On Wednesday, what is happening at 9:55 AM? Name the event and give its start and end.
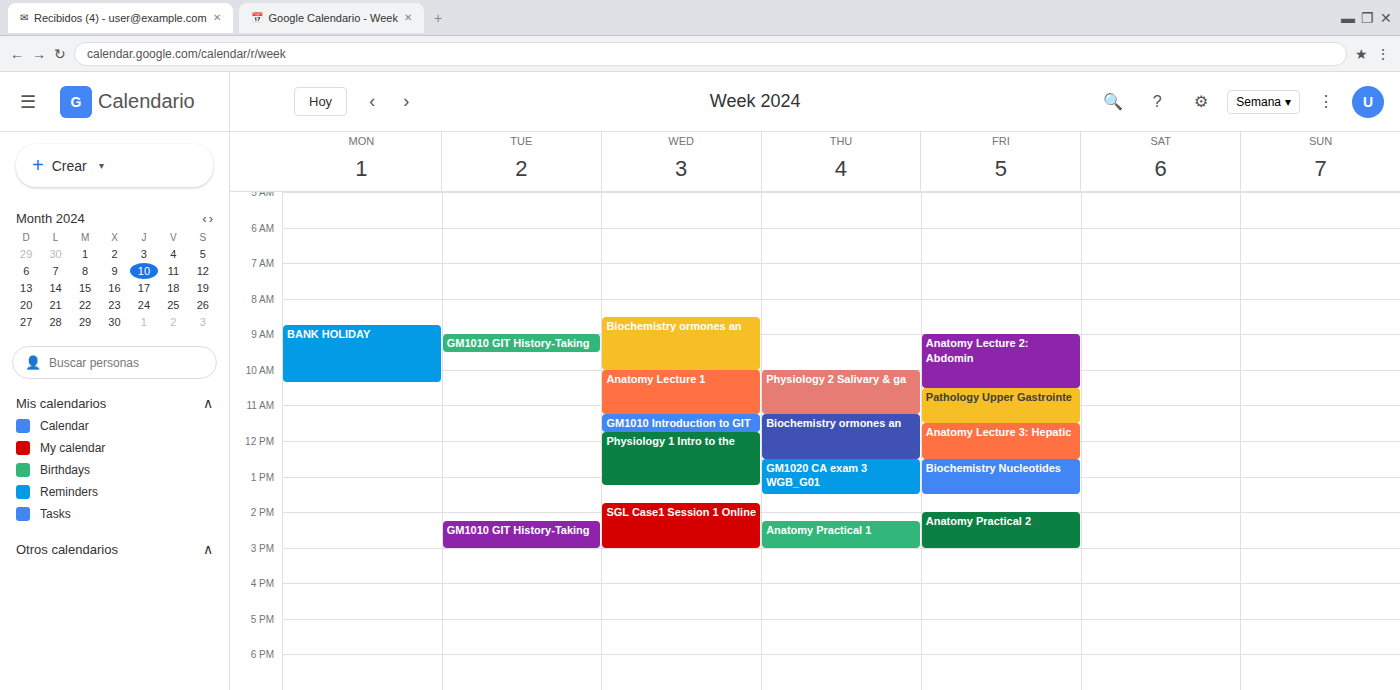
"Biochemistry ormones an", 8:30 AM to 10:00 AM